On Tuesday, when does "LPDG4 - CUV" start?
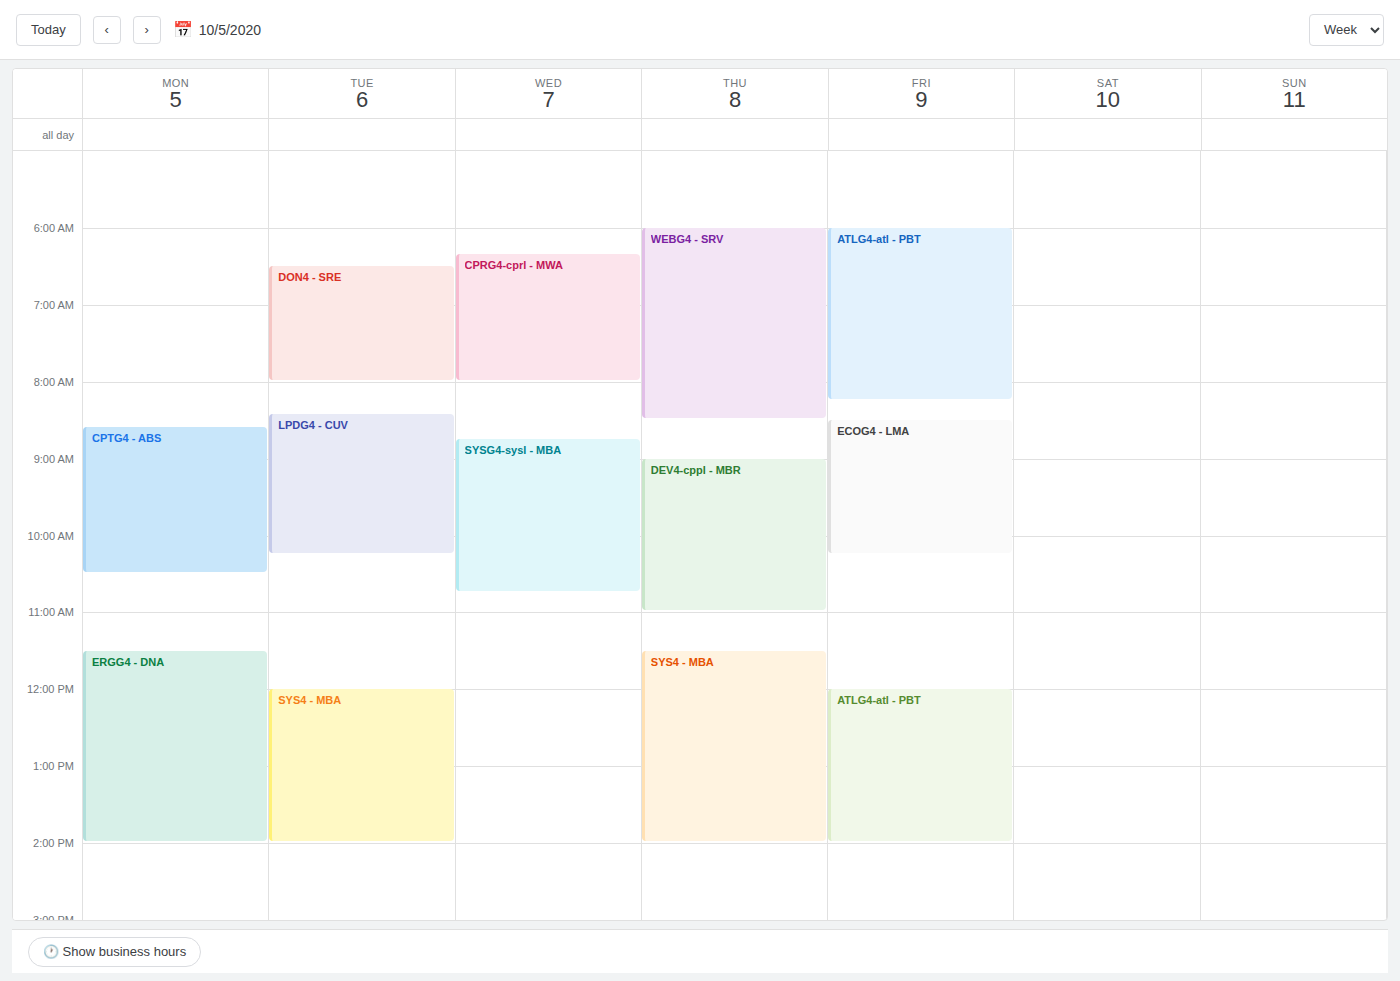
8:25 AM